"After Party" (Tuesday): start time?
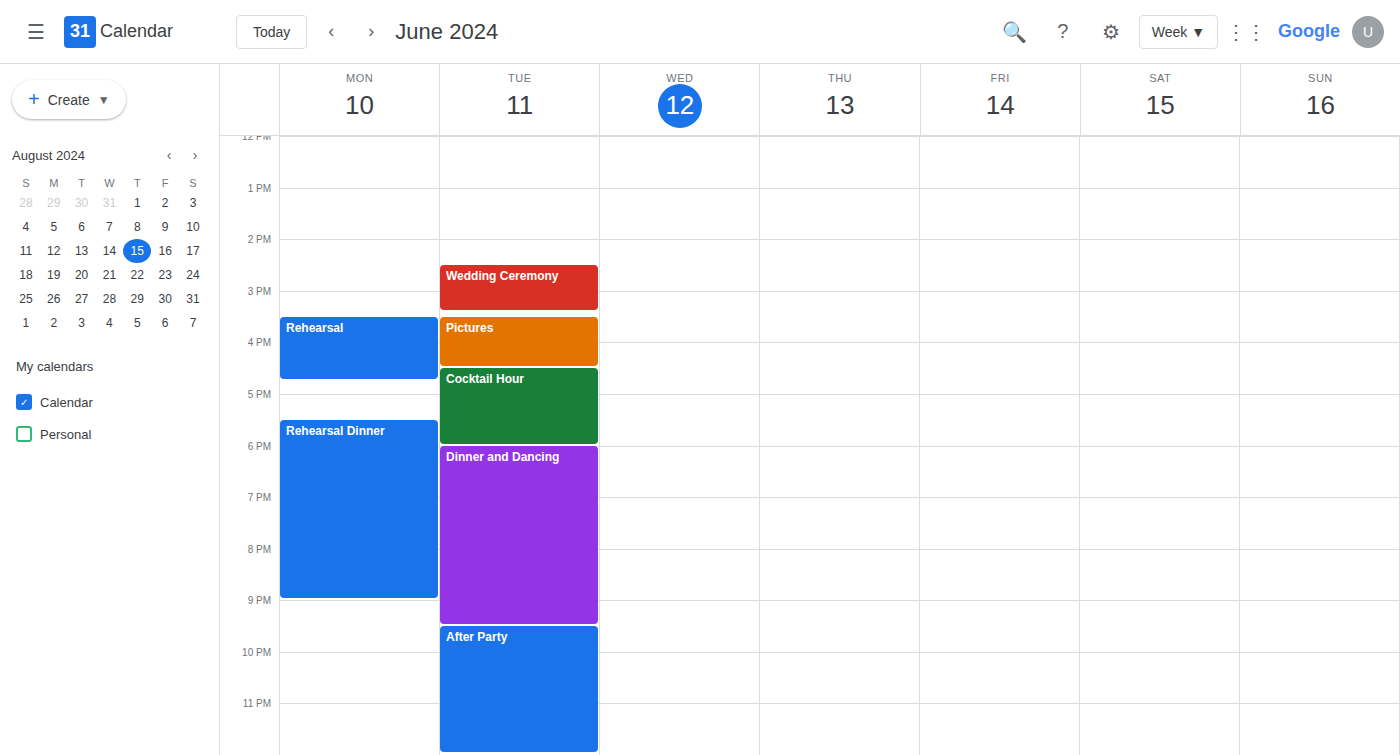
9:30 PM